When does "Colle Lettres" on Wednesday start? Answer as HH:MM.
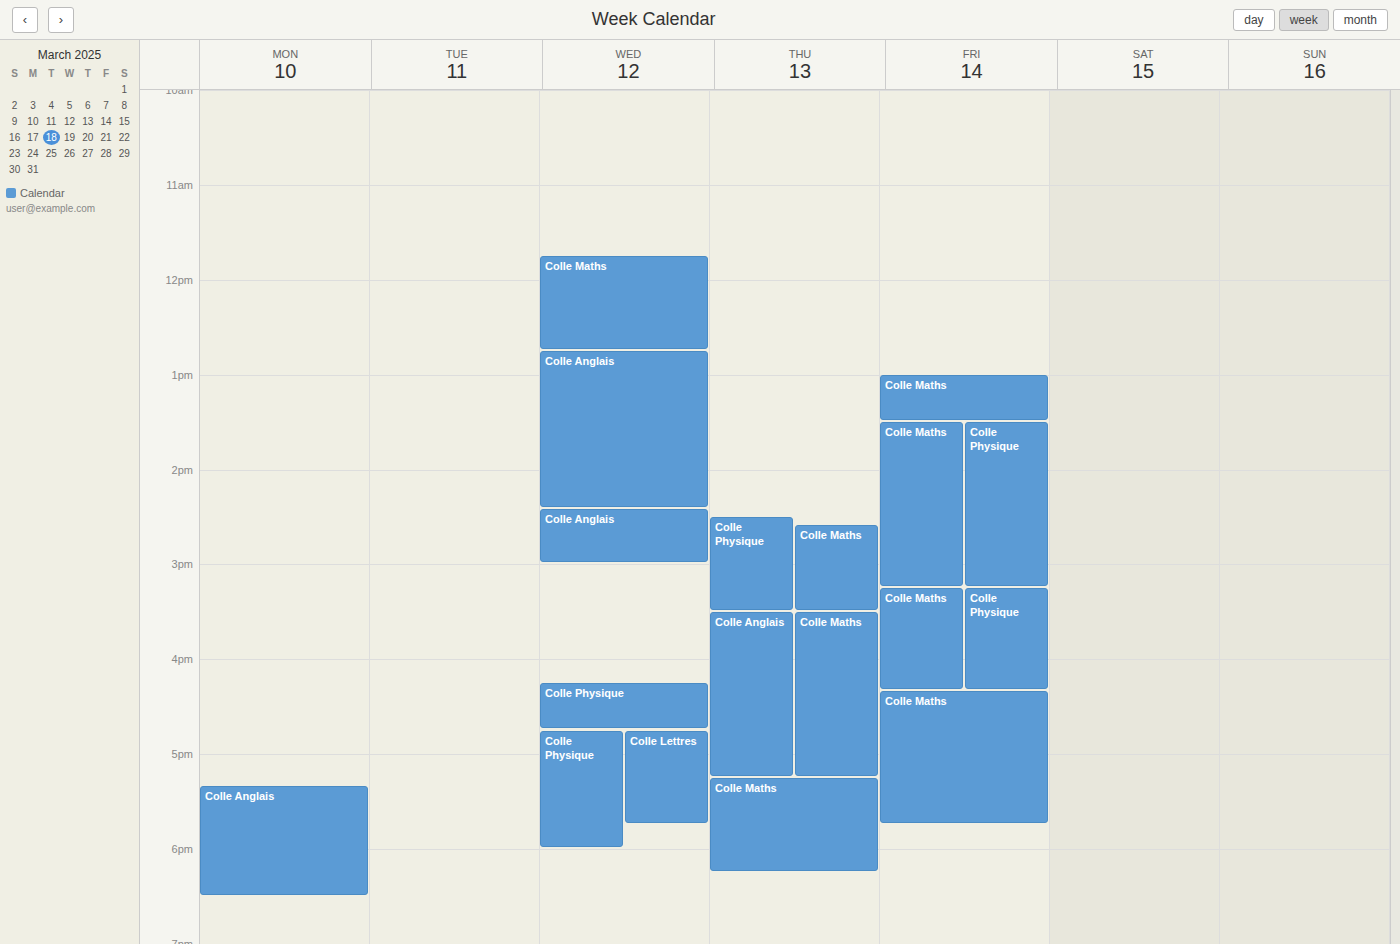
16:45